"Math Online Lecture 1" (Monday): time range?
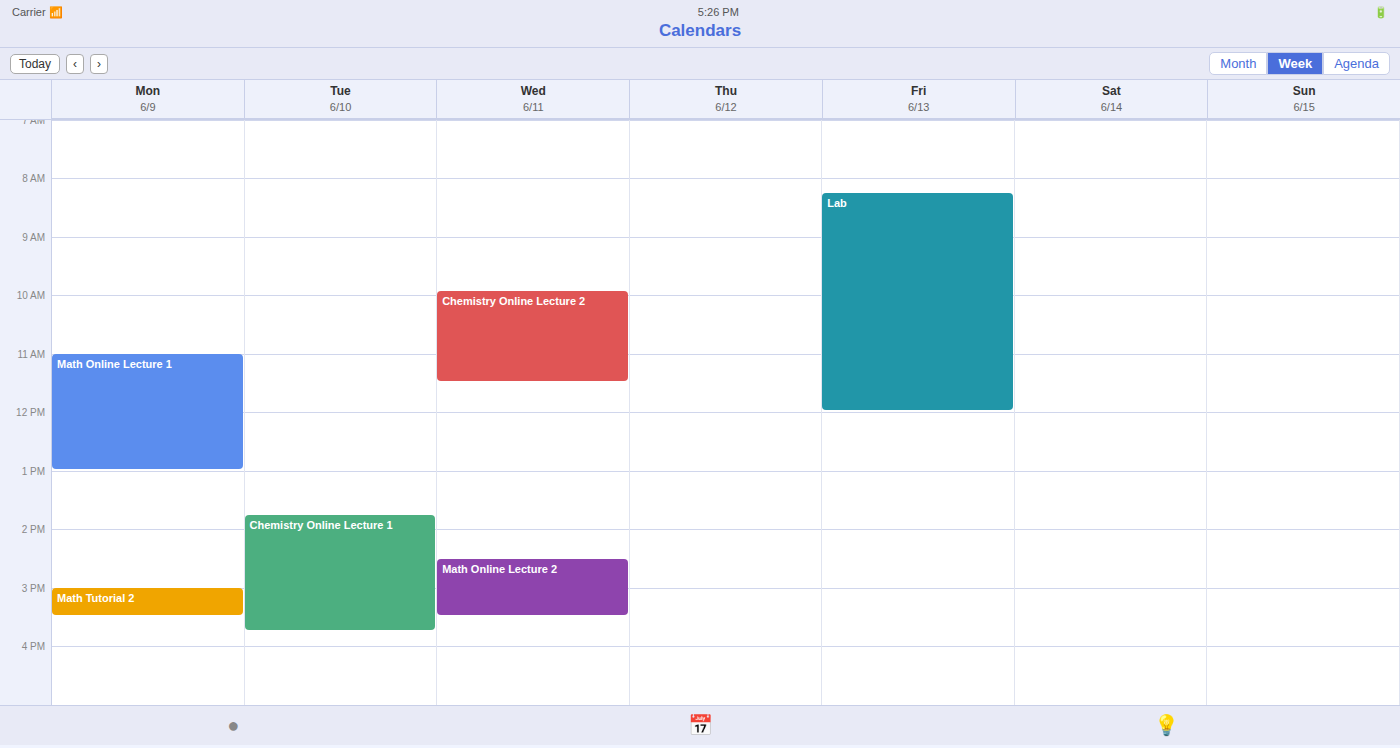
11:00 to 13:00